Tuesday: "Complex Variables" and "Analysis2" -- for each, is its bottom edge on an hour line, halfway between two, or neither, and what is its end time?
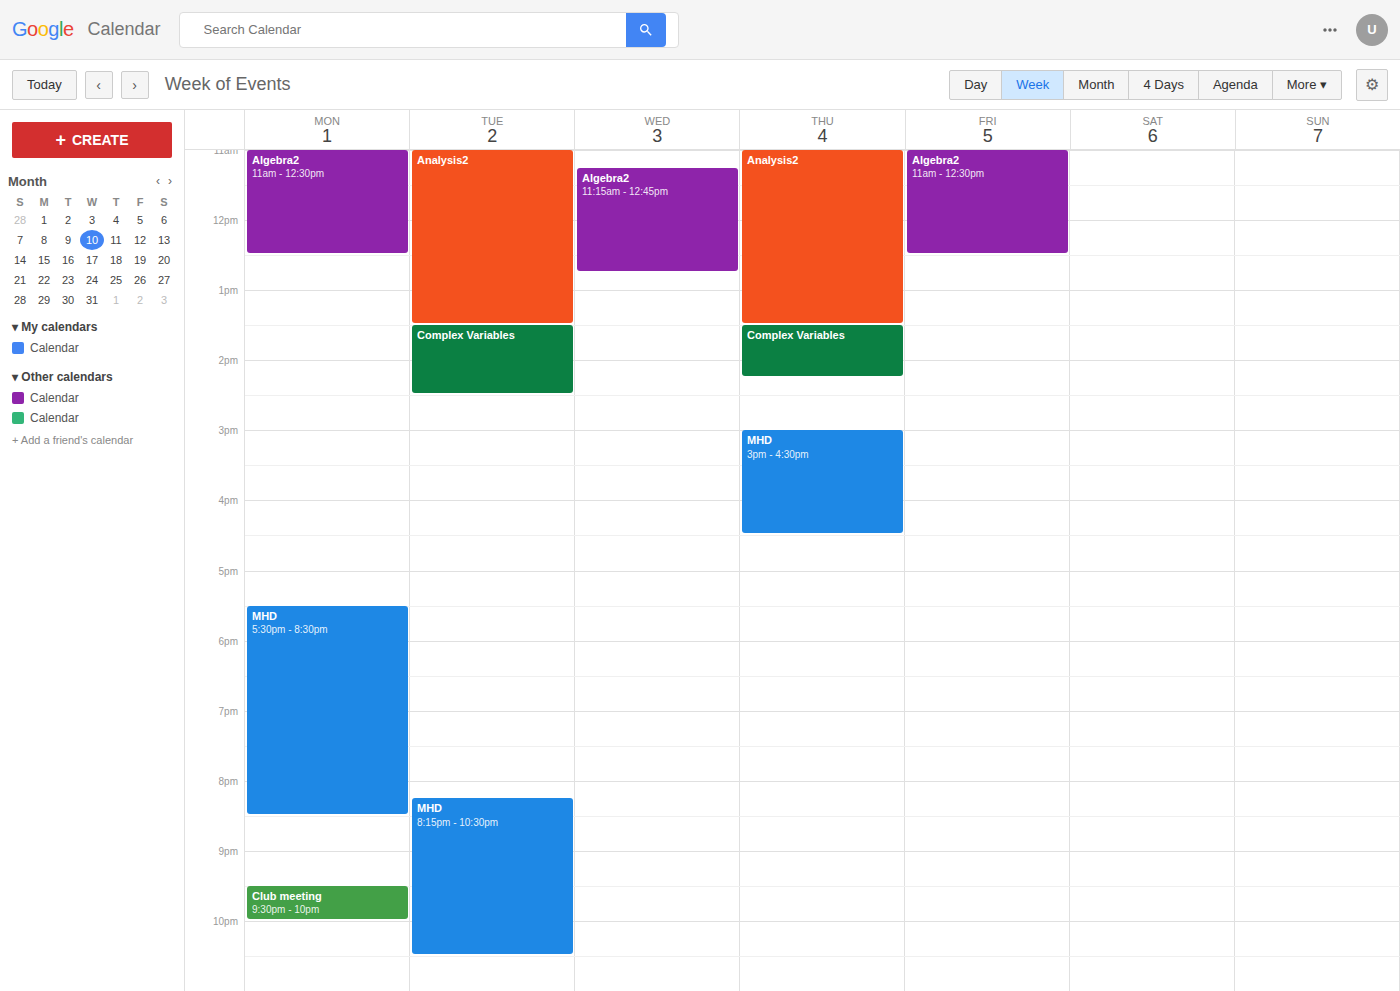
"Complex Variables": 2:30 PM, halfway between the 2 PM and 3 PM lines. "Analysis2": 1:30 PM, halfway between the 1 PM and 2 PM lines.